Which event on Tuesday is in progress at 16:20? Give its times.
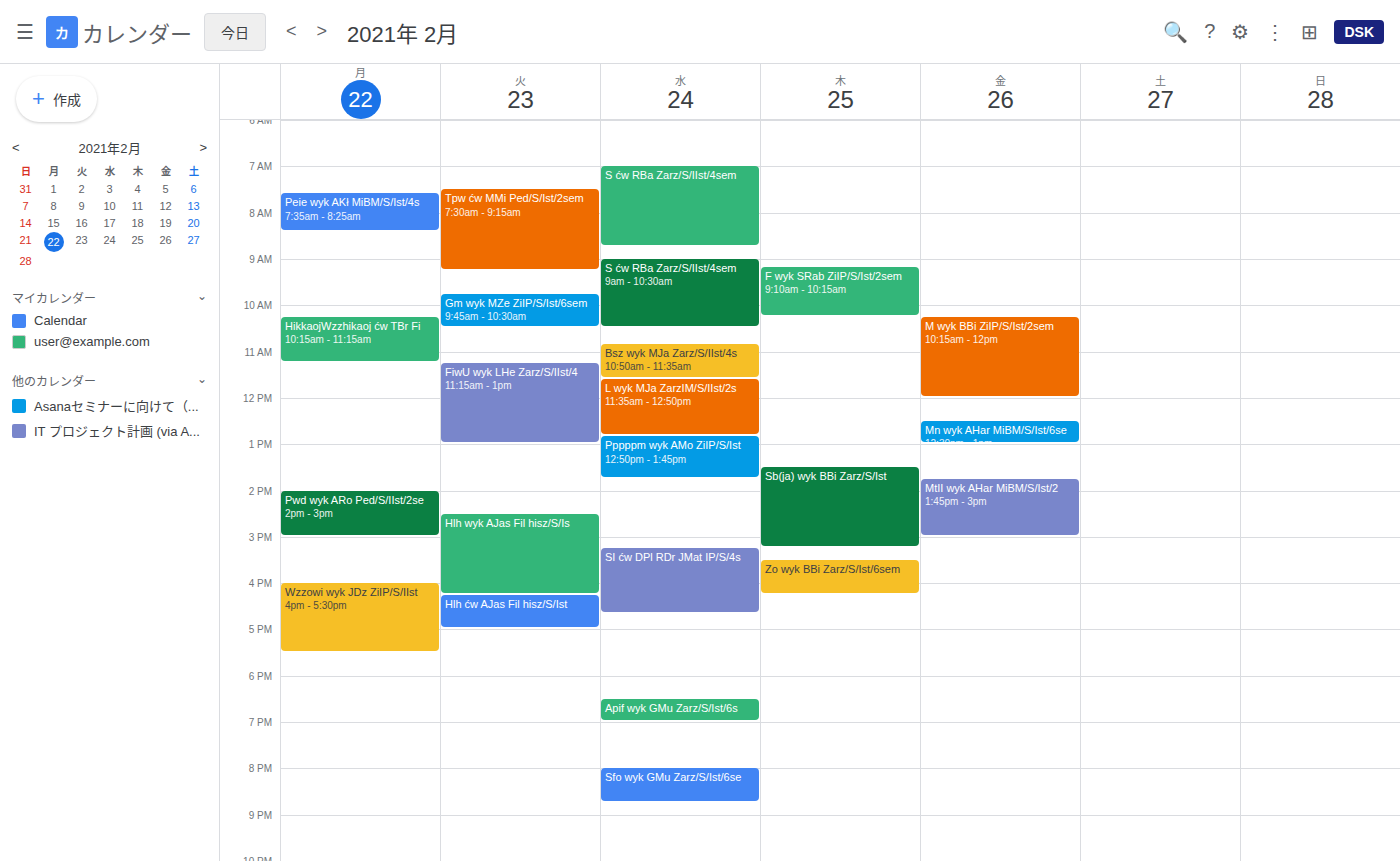
"Hlh ćw AJas Fil hisz/S/Ist", 16:15 to 17:00